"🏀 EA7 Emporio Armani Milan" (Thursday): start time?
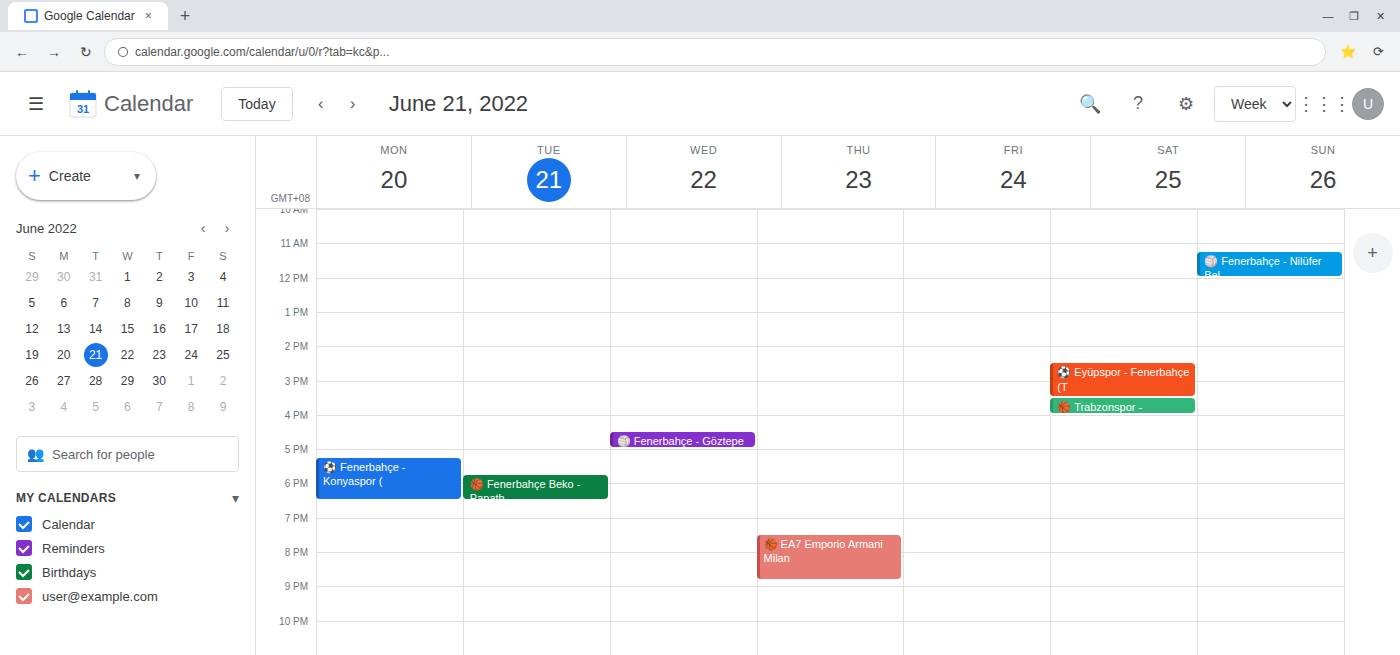
7:30 PM